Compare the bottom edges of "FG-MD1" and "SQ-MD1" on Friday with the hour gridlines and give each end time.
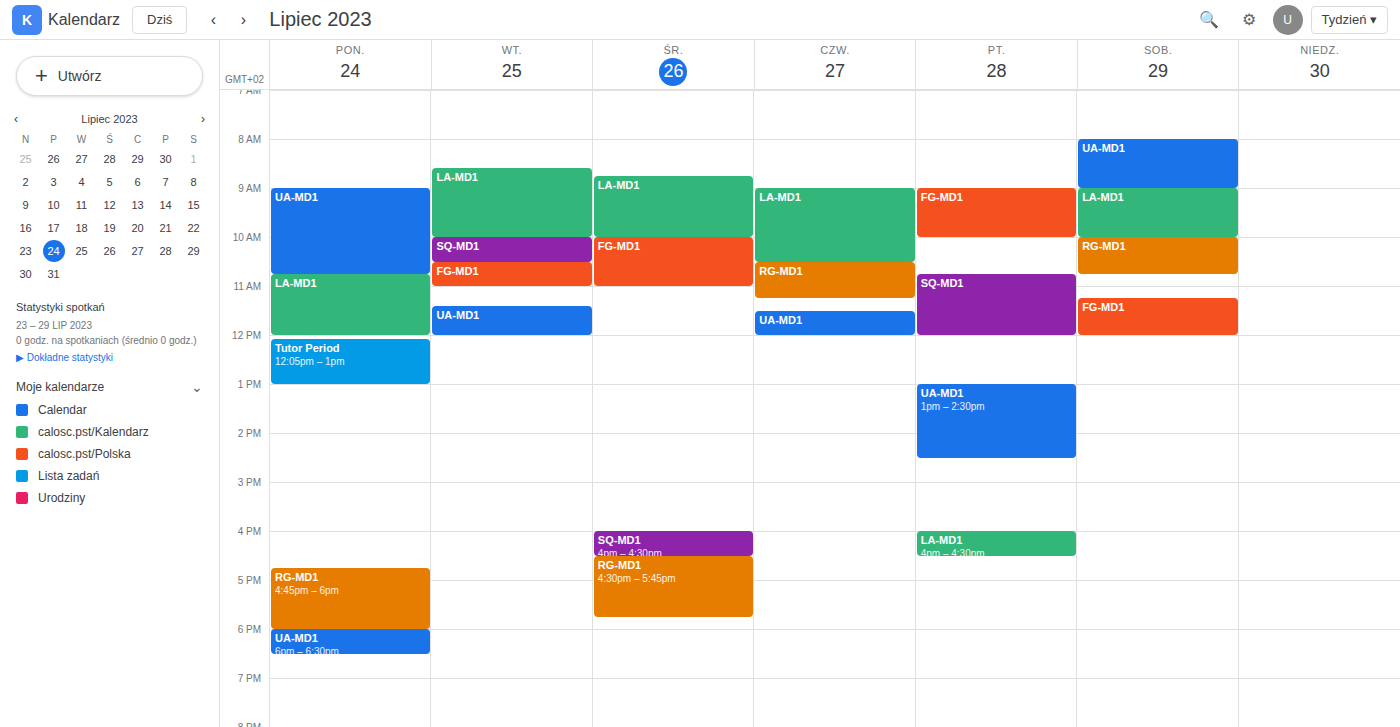
"FG-MD1": 10:00 AM, exactly on the 10 AM line. "SQ-MD1": 12:00 PM, exactly on the 12 PM line.